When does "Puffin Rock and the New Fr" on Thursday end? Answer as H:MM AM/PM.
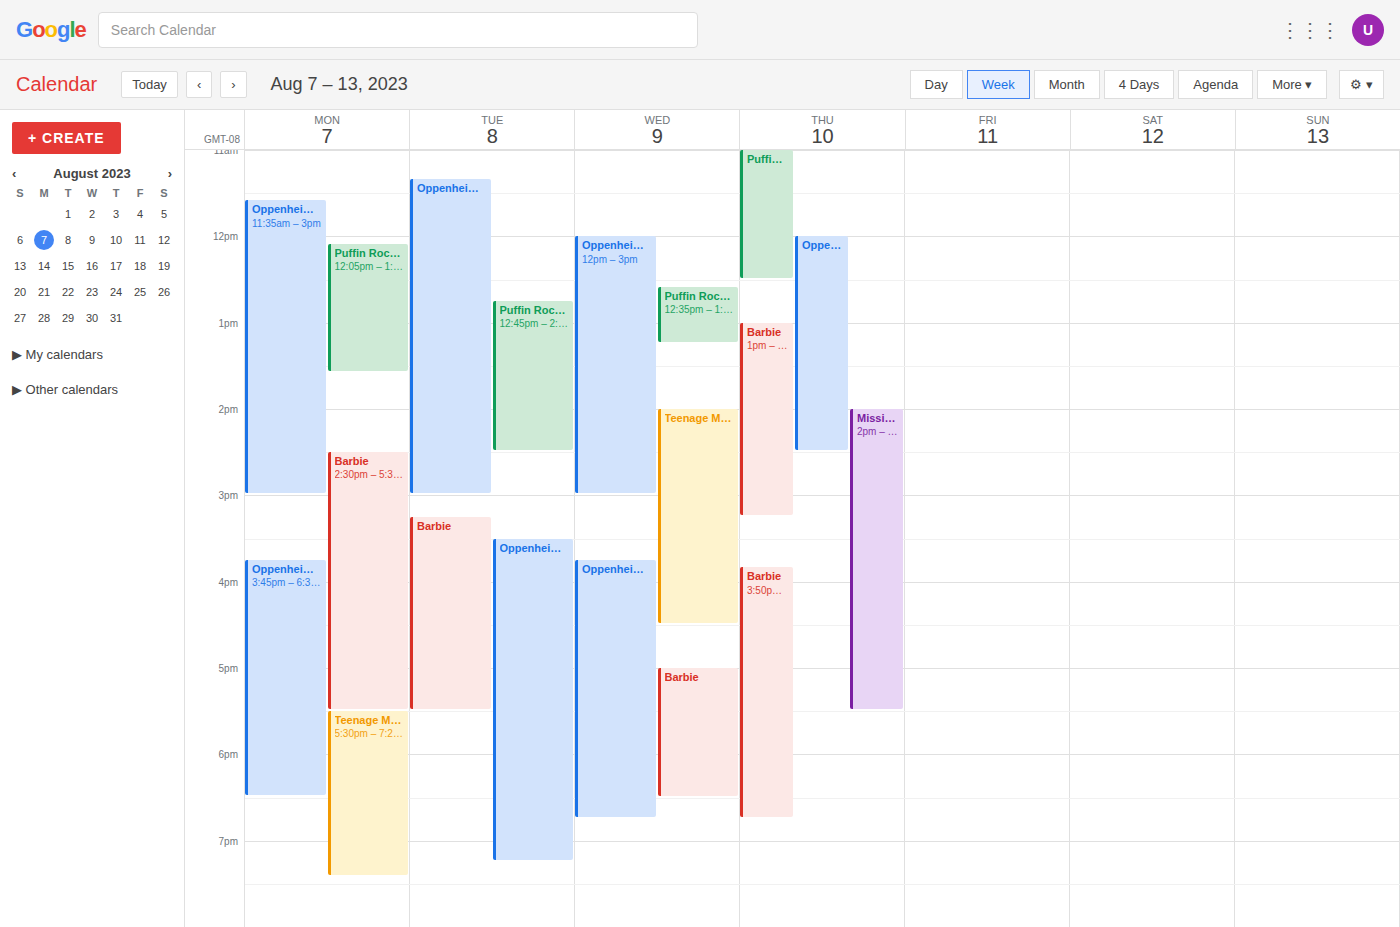
12:30 PM